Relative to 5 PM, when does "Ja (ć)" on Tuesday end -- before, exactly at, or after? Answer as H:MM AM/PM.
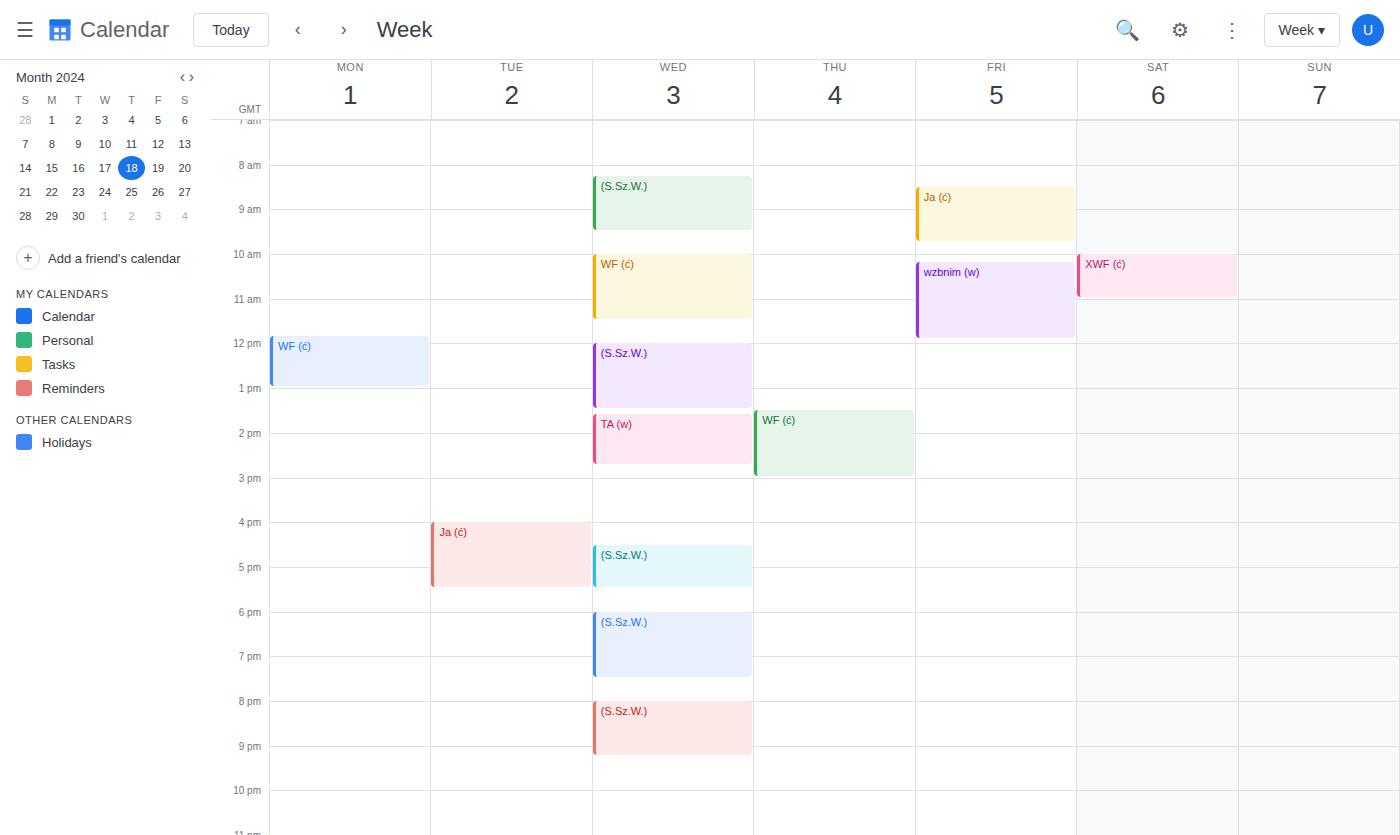
5:30 PM -- after 5 PM, 30 minutes below the 5 PM line.